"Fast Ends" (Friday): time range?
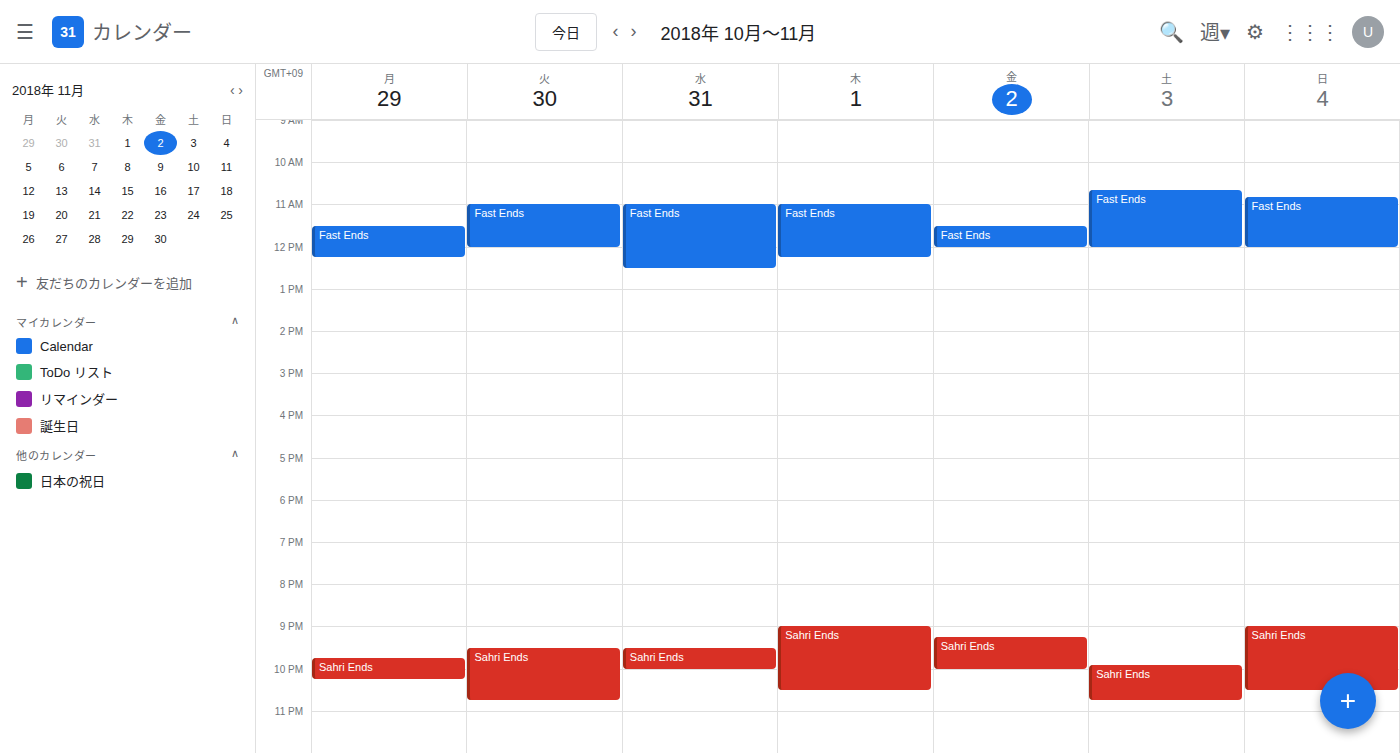
11:30 AM to 12:00 PM